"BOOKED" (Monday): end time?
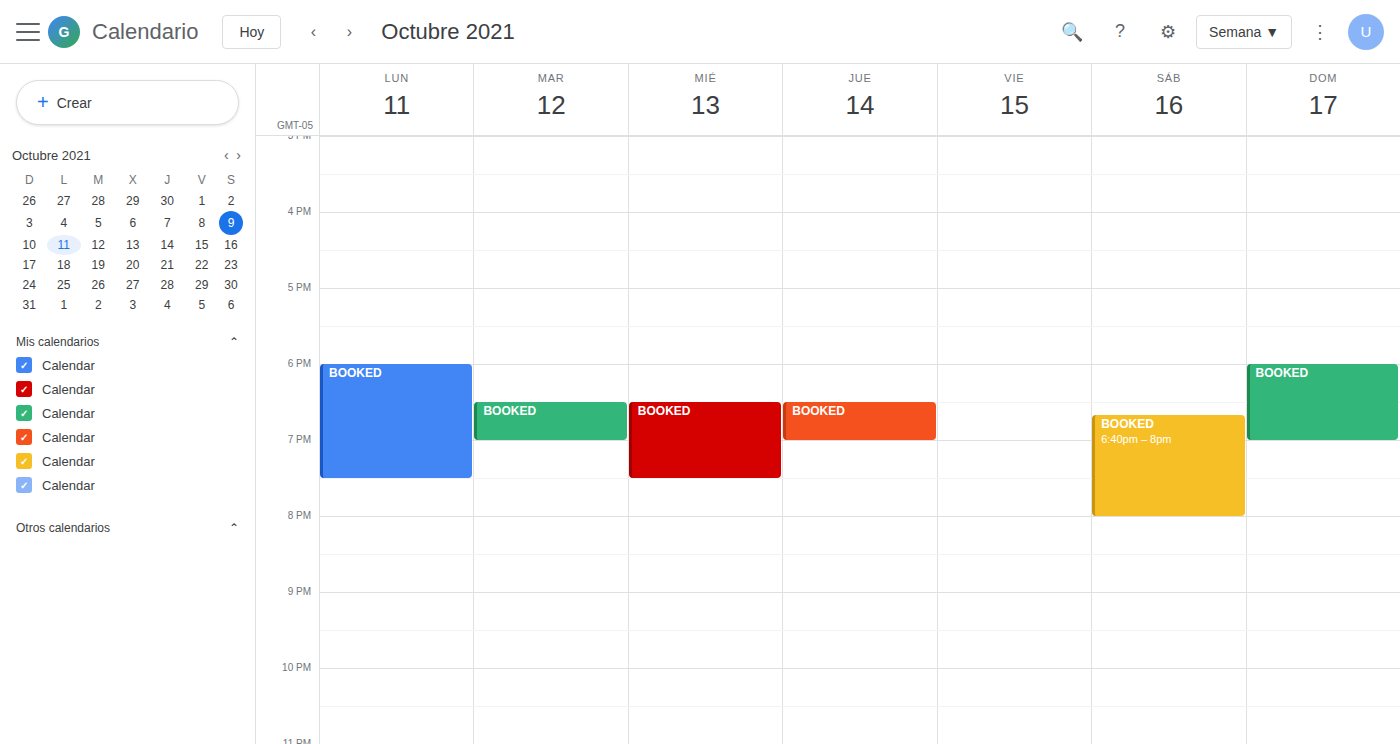
19:30